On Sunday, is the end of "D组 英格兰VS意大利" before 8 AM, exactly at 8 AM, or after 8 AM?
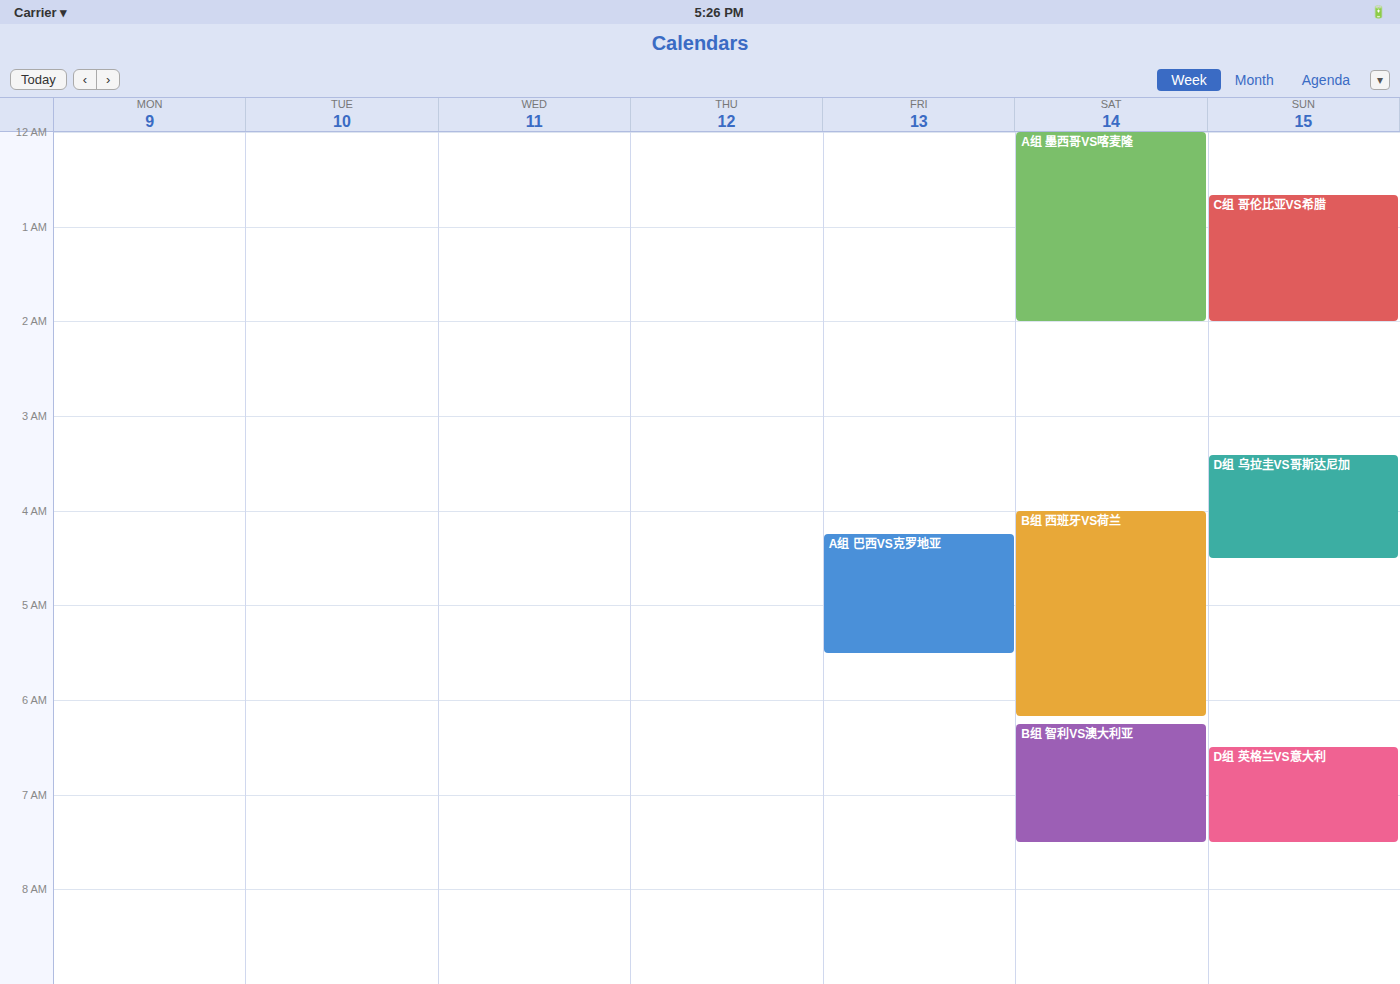
7:30 AM -- before 8 AM, 30 minutes above the 8 AM line.